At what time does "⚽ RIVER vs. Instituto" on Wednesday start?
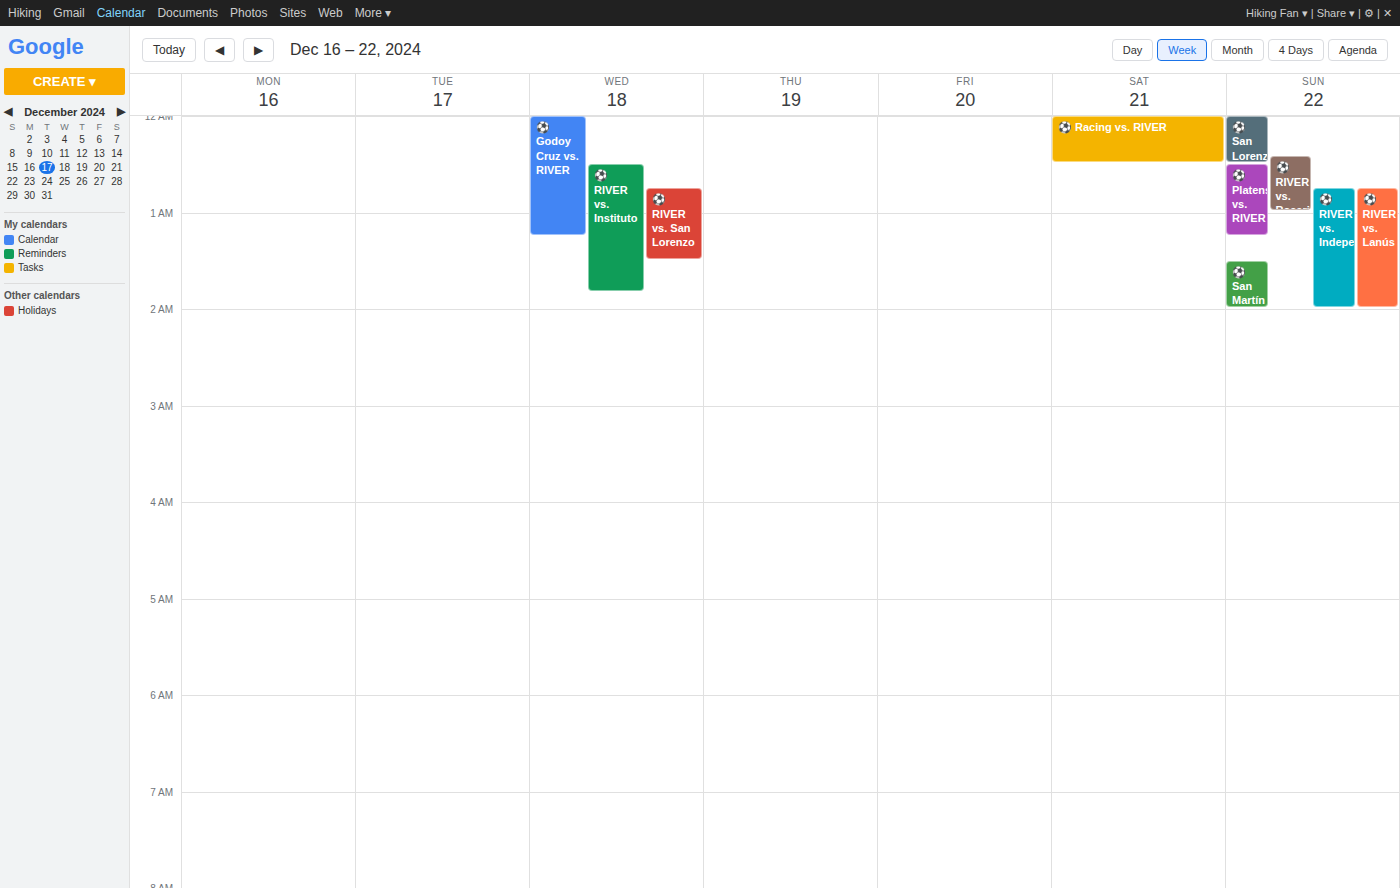
12:30 AM